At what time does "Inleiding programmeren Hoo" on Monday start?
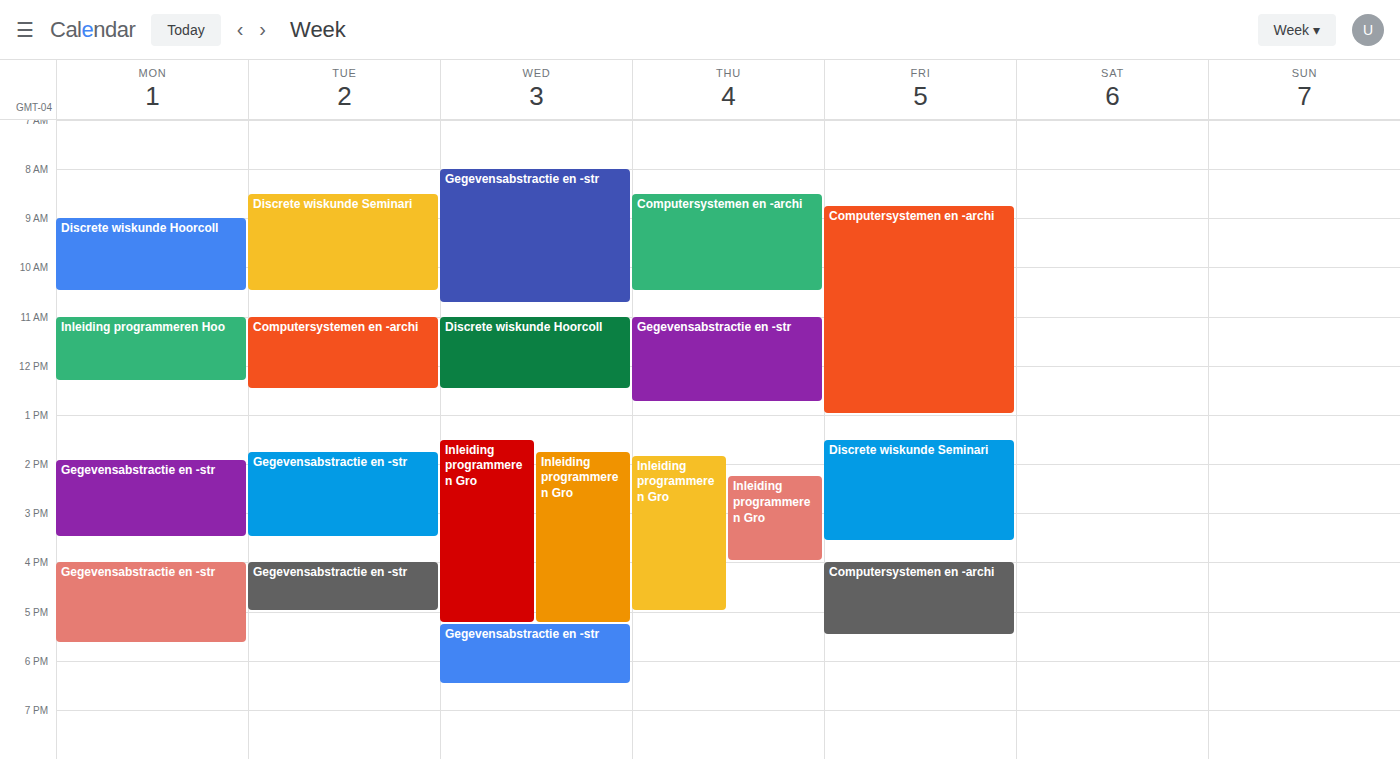
11:00 AM